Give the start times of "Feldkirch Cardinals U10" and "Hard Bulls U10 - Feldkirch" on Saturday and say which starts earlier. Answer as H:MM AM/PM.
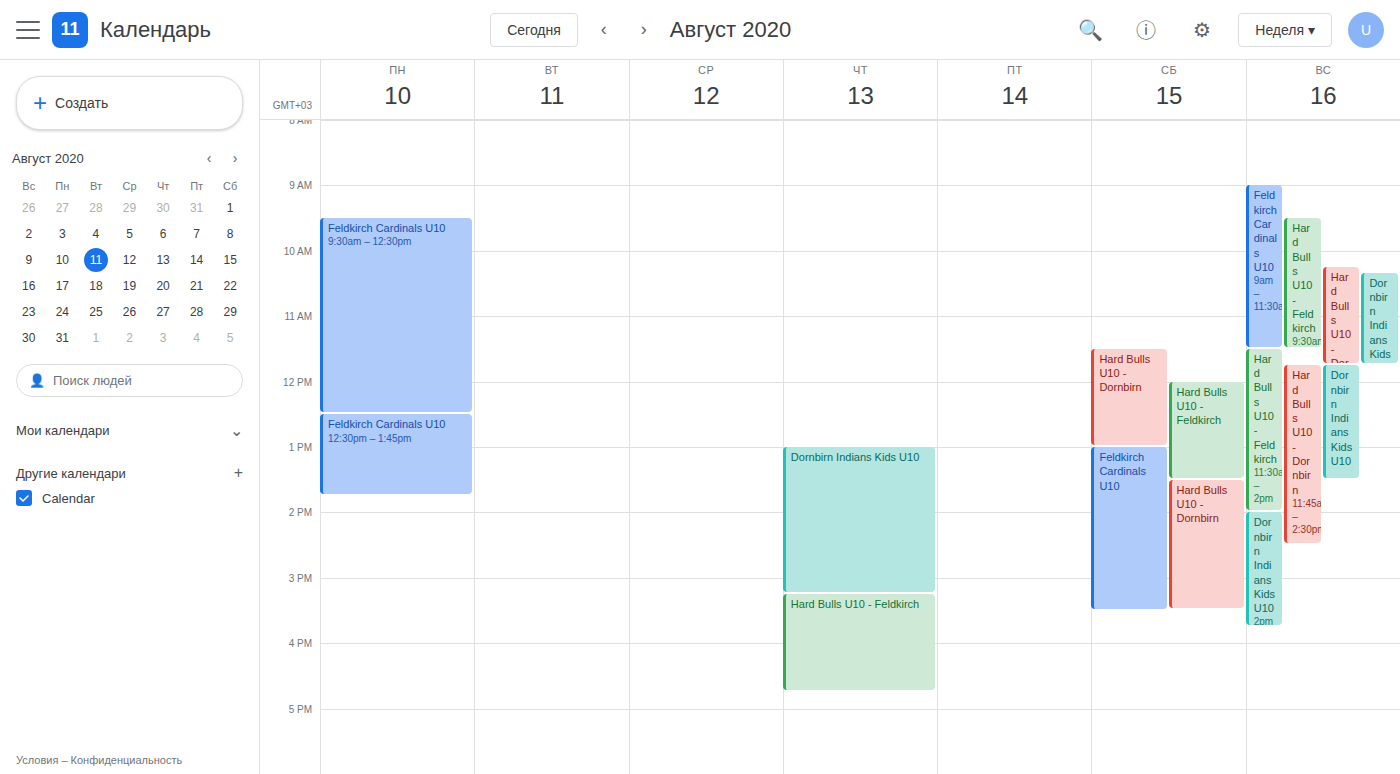
"Hard Bulls U10 - Feldkirch" 12:00 PM; "Feldkirch Cardinals U10" 1:00 PM.